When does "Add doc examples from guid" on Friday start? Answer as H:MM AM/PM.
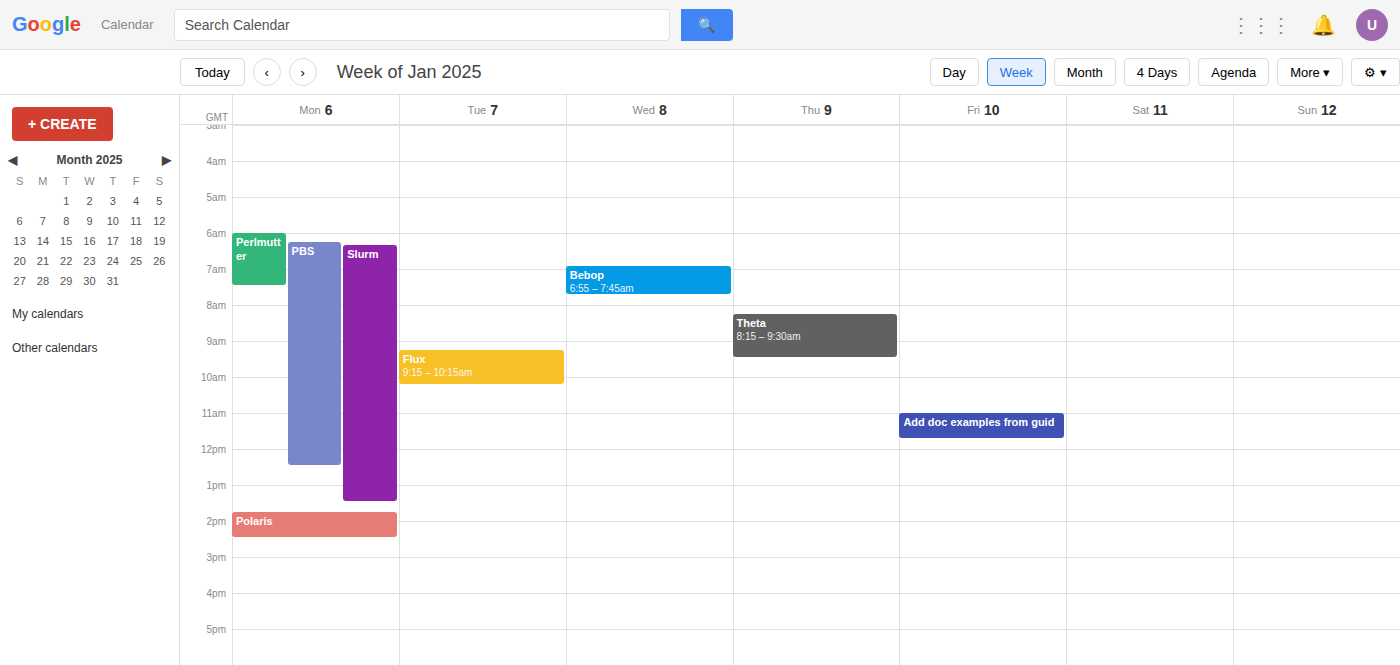
11:00 AM